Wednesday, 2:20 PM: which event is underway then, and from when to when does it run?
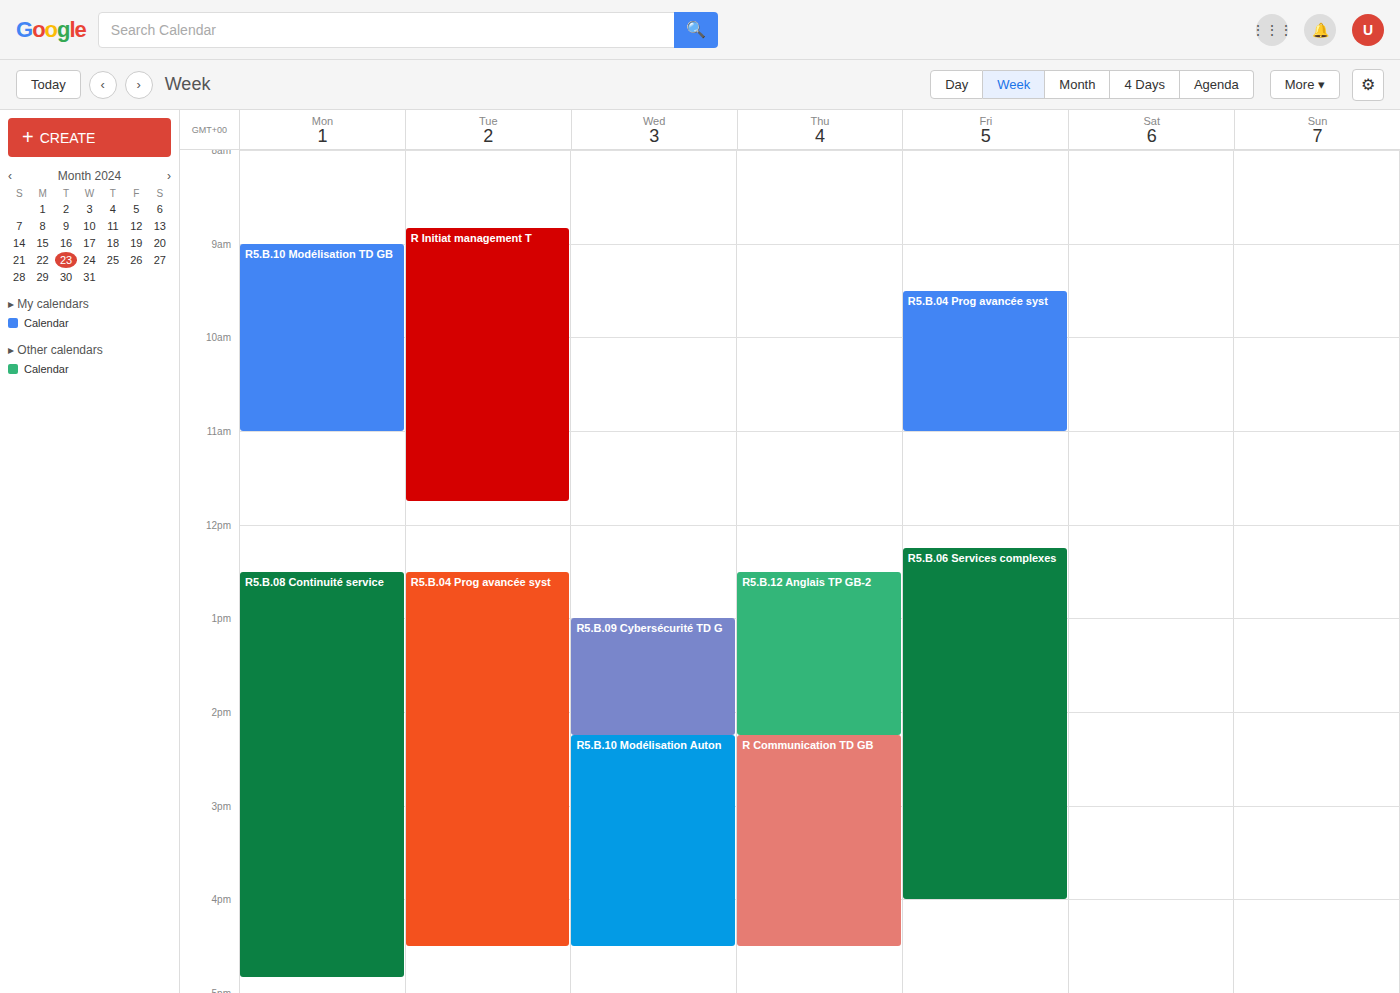
"R5.B.10 Modélisation Auton", 2:15 PM to 4:30 PM